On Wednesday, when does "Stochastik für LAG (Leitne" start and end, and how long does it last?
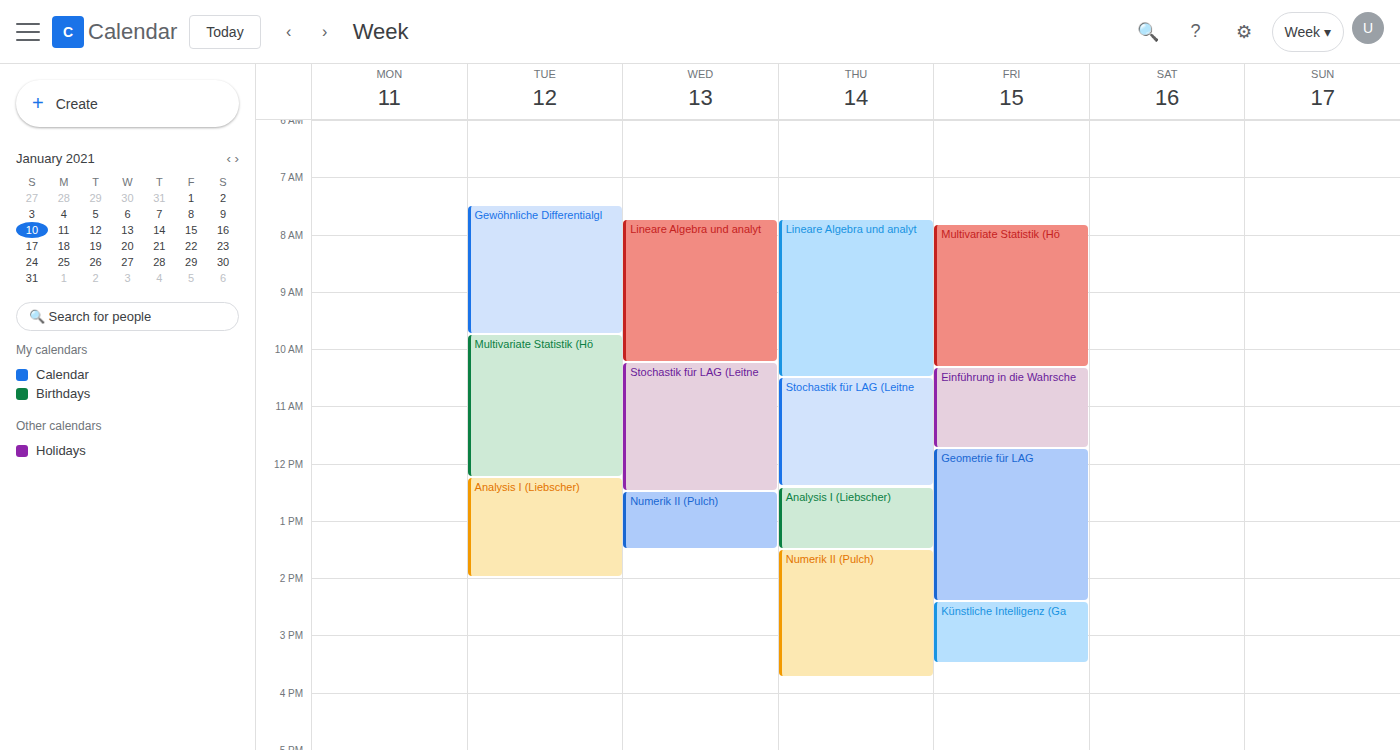
10:15 AM to 12:30 PM, 2 hours 15 minutes